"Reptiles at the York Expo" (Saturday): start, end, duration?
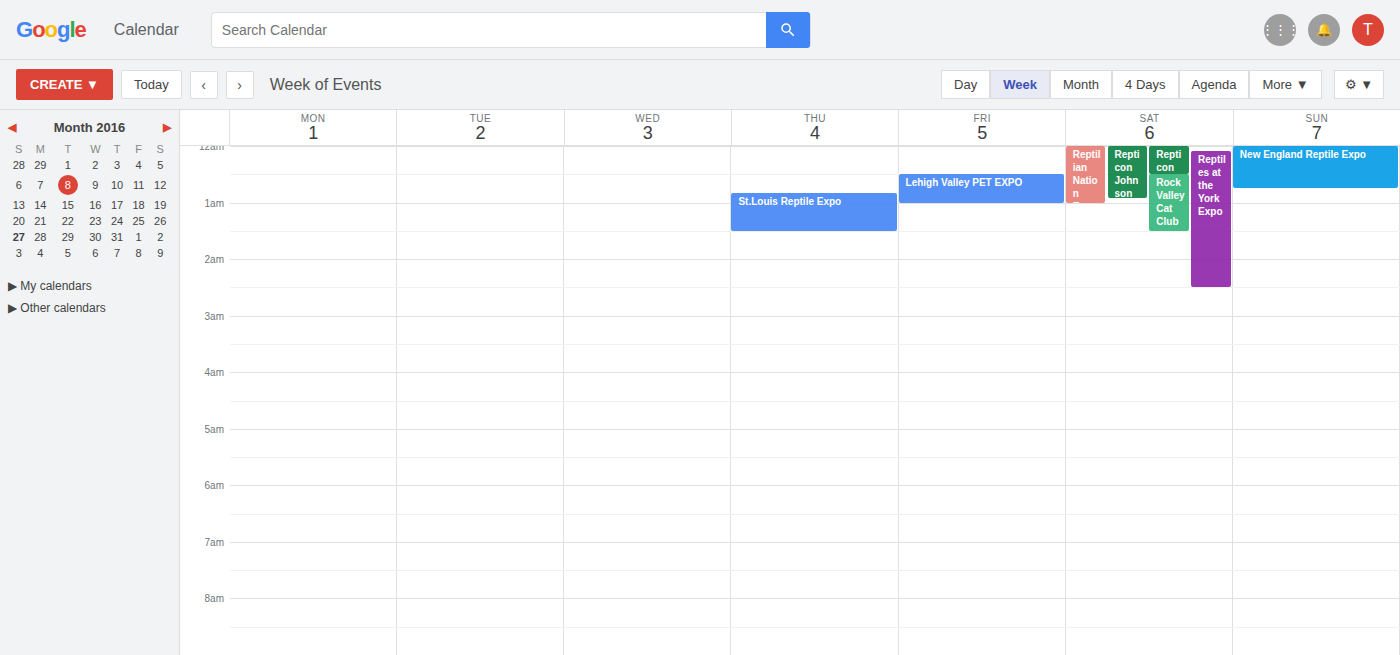
12:05 AM to 2:30 AM, 2 hours 25 minutes